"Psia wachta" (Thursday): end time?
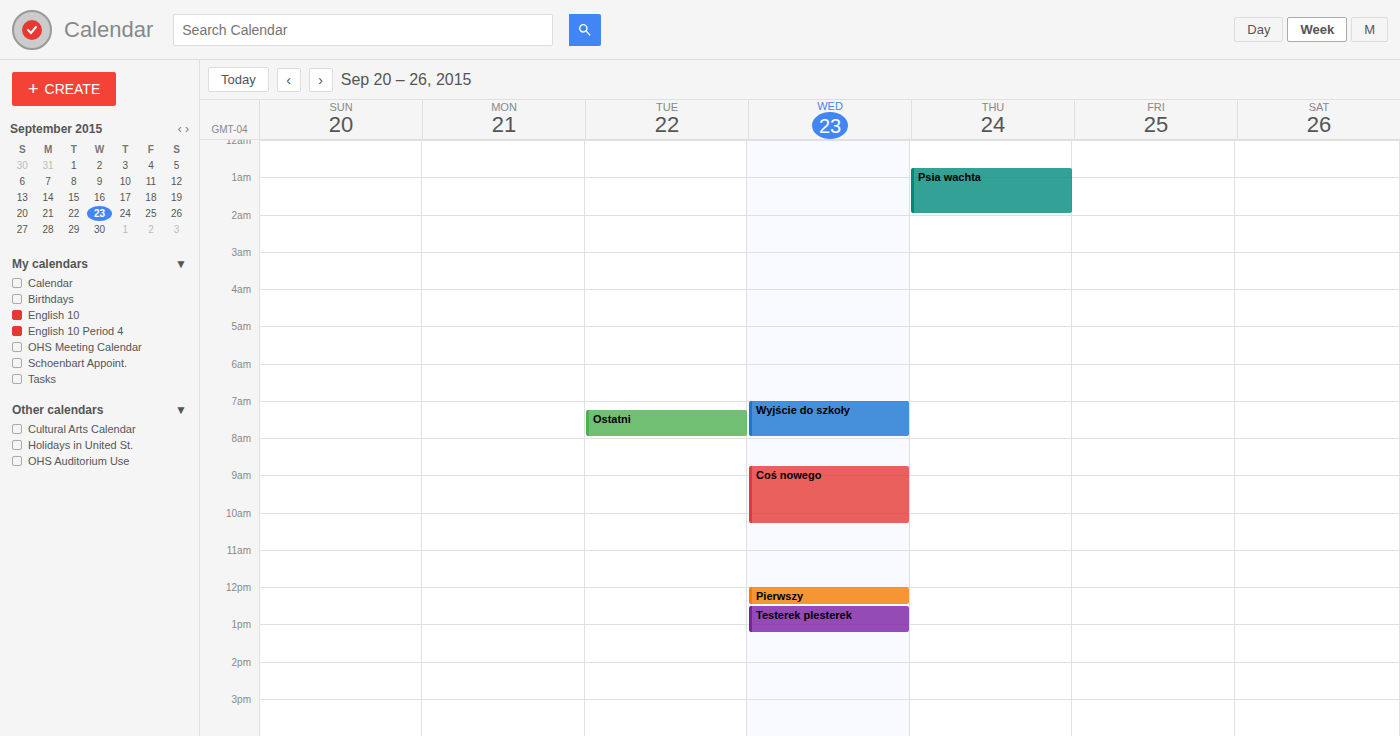
02:00